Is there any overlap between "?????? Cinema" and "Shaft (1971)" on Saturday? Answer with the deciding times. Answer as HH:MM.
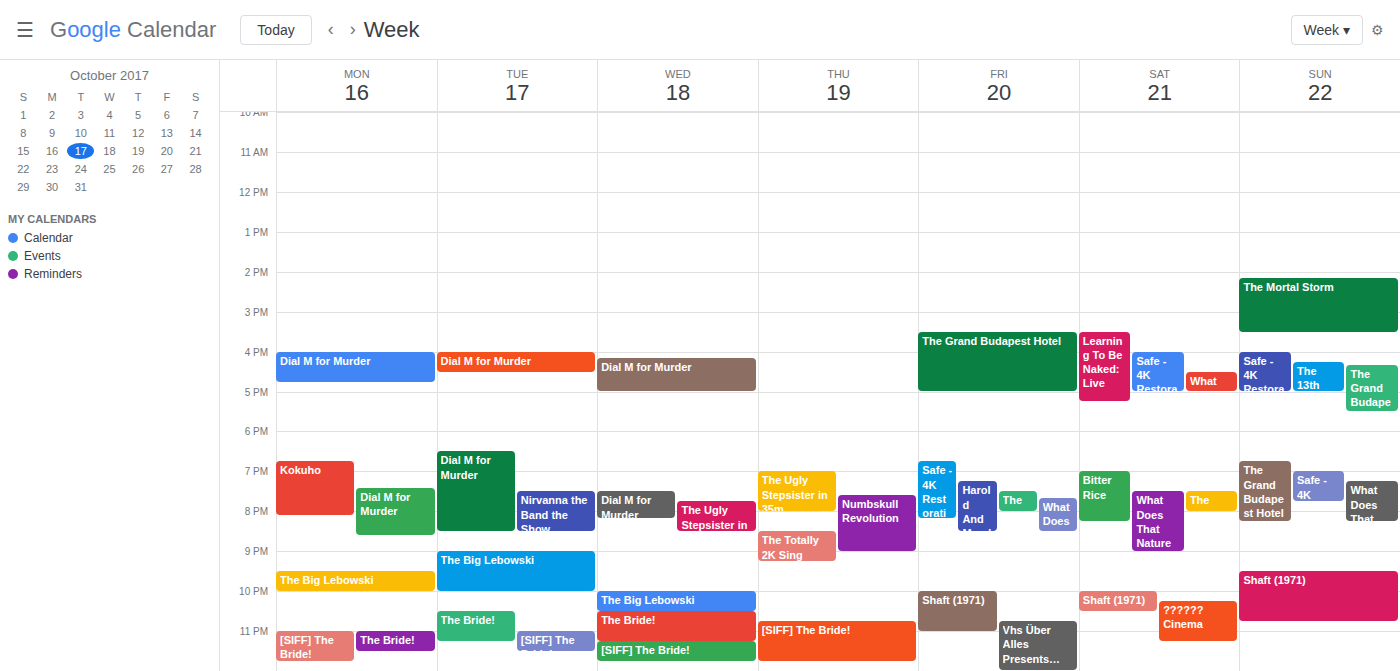
"?????? Cinema" starts at 22:15, before "Shaft (1971)" ends at 22:30 -- they overlap.